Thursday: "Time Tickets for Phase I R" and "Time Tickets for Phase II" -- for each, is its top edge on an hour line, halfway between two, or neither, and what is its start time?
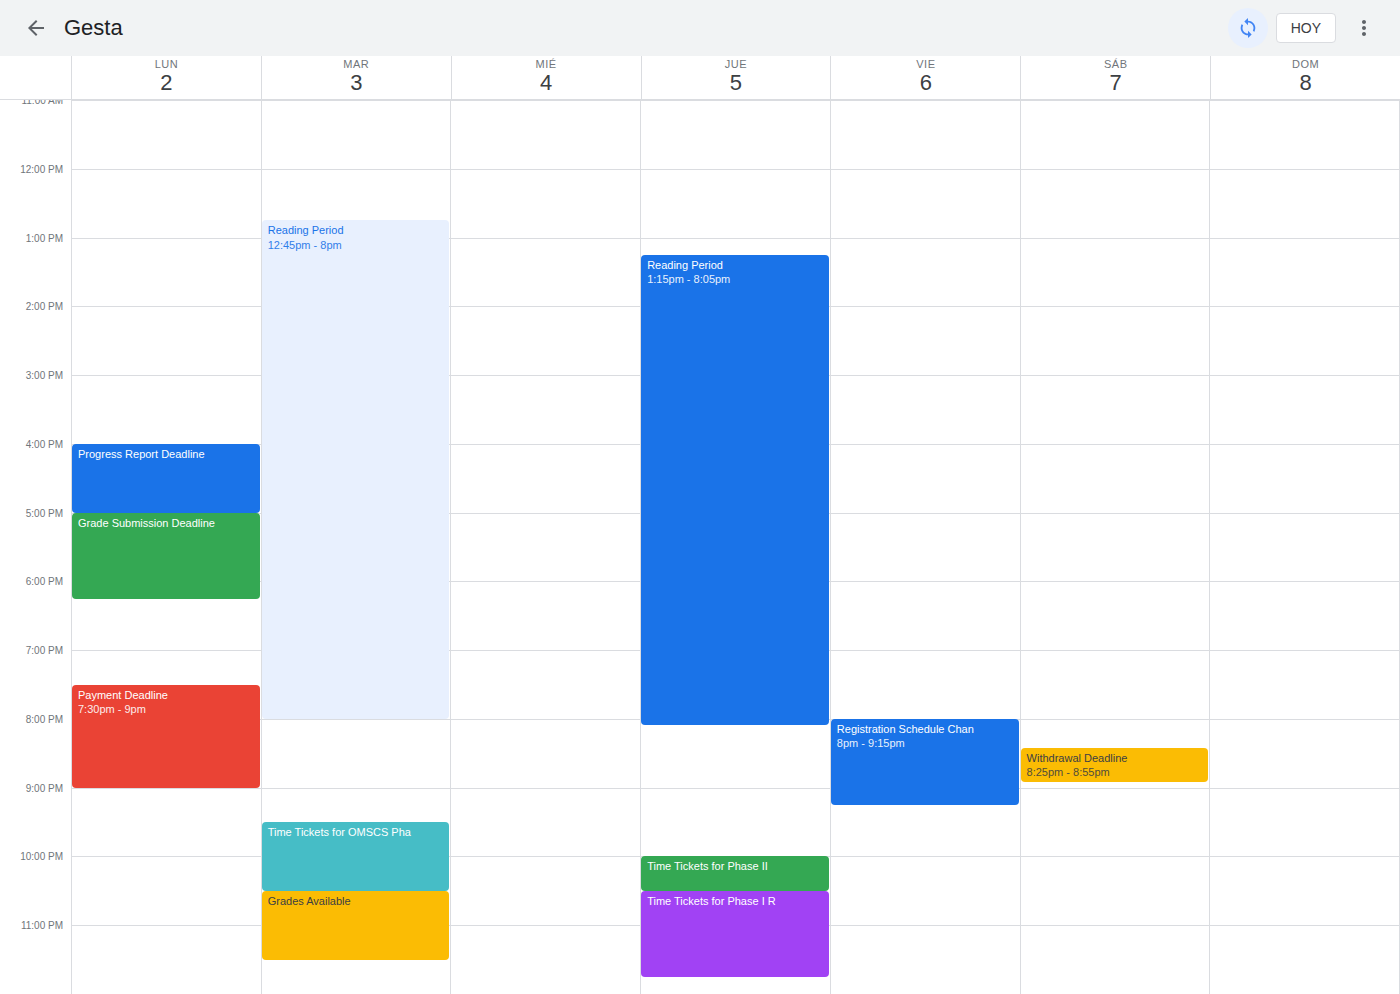
"Time Tickets for Phase I R": 10:30 PM, halfway between the 10 PM and 11 PM lines. "Time Tickets for Phase II": 10:00 PM, exactly on the 10 PM line.